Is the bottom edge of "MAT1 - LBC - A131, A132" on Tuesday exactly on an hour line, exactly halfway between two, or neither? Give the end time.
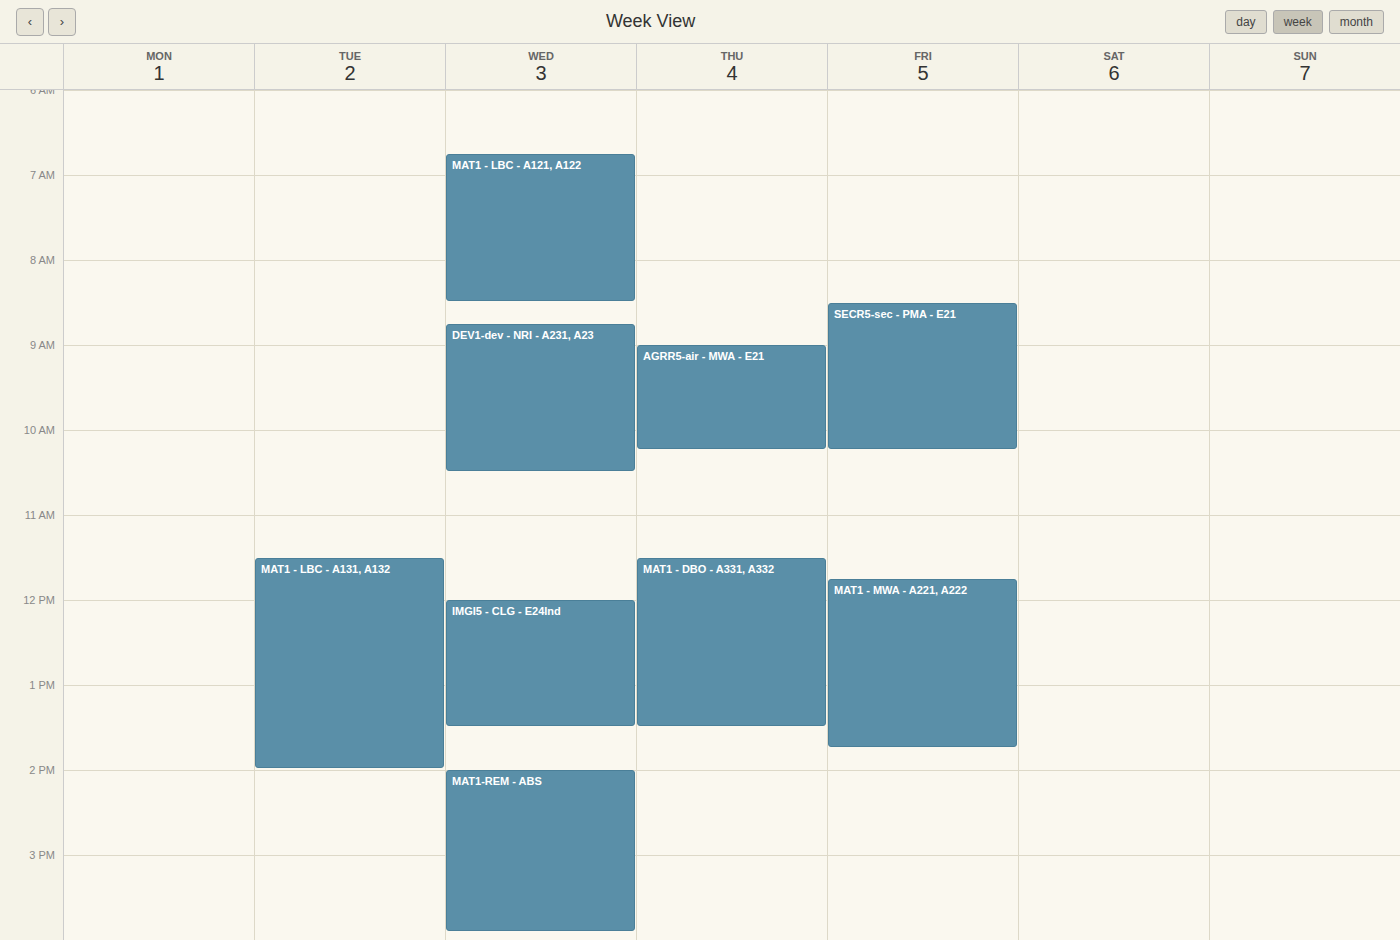
14:00 -- exactly on the 14:00 line.